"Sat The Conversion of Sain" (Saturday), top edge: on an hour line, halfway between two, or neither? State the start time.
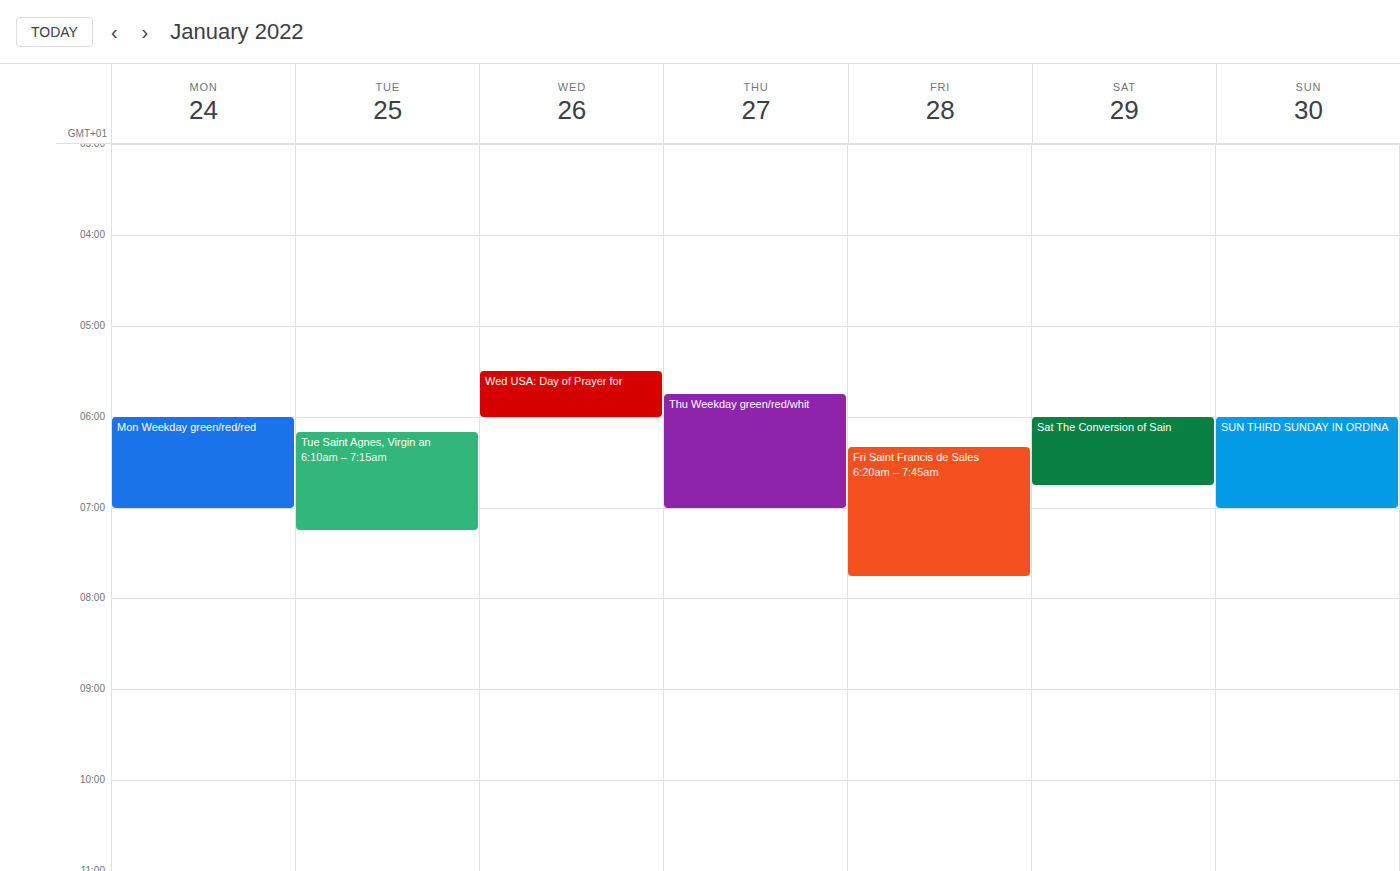
6:00 AM -- exactly on the 6 AM line.